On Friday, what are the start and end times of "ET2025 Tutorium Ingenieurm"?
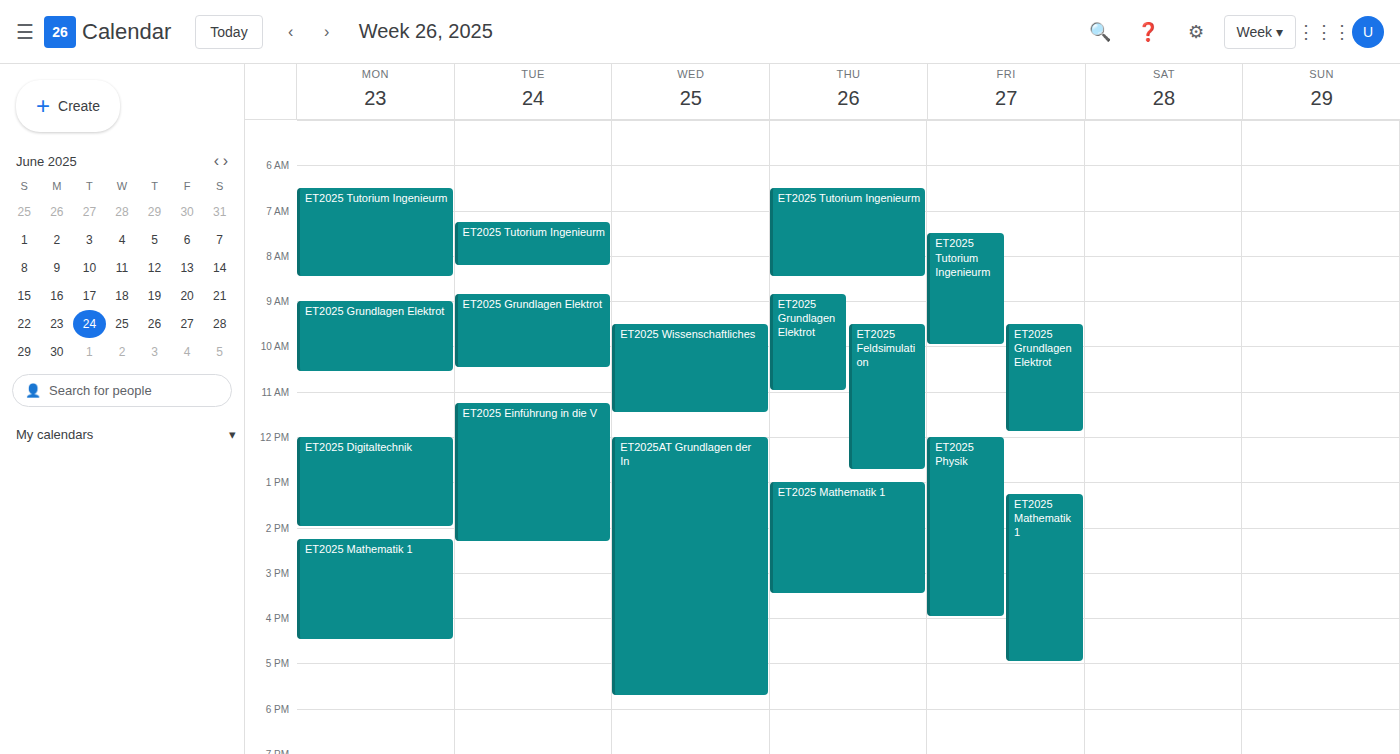
7:30 AM to 10:00 AM